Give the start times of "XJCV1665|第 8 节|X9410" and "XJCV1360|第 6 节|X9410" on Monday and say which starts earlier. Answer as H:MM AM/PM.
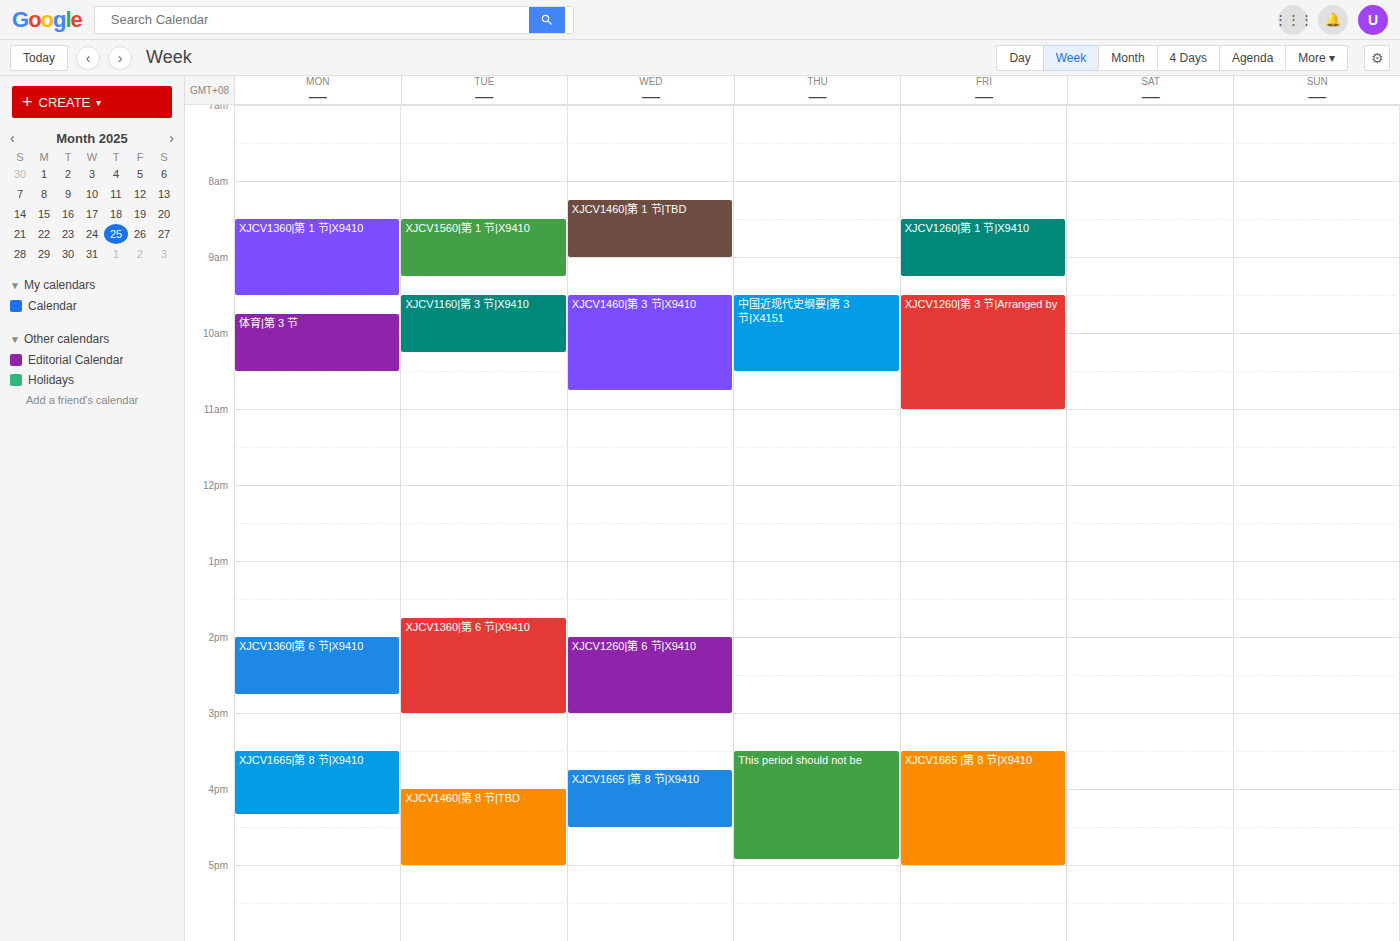
"XJCV1360|第 6 节|X9410" 2:00 PM; "XJCV1665|第 8 节|X9410" 3:30 PM.